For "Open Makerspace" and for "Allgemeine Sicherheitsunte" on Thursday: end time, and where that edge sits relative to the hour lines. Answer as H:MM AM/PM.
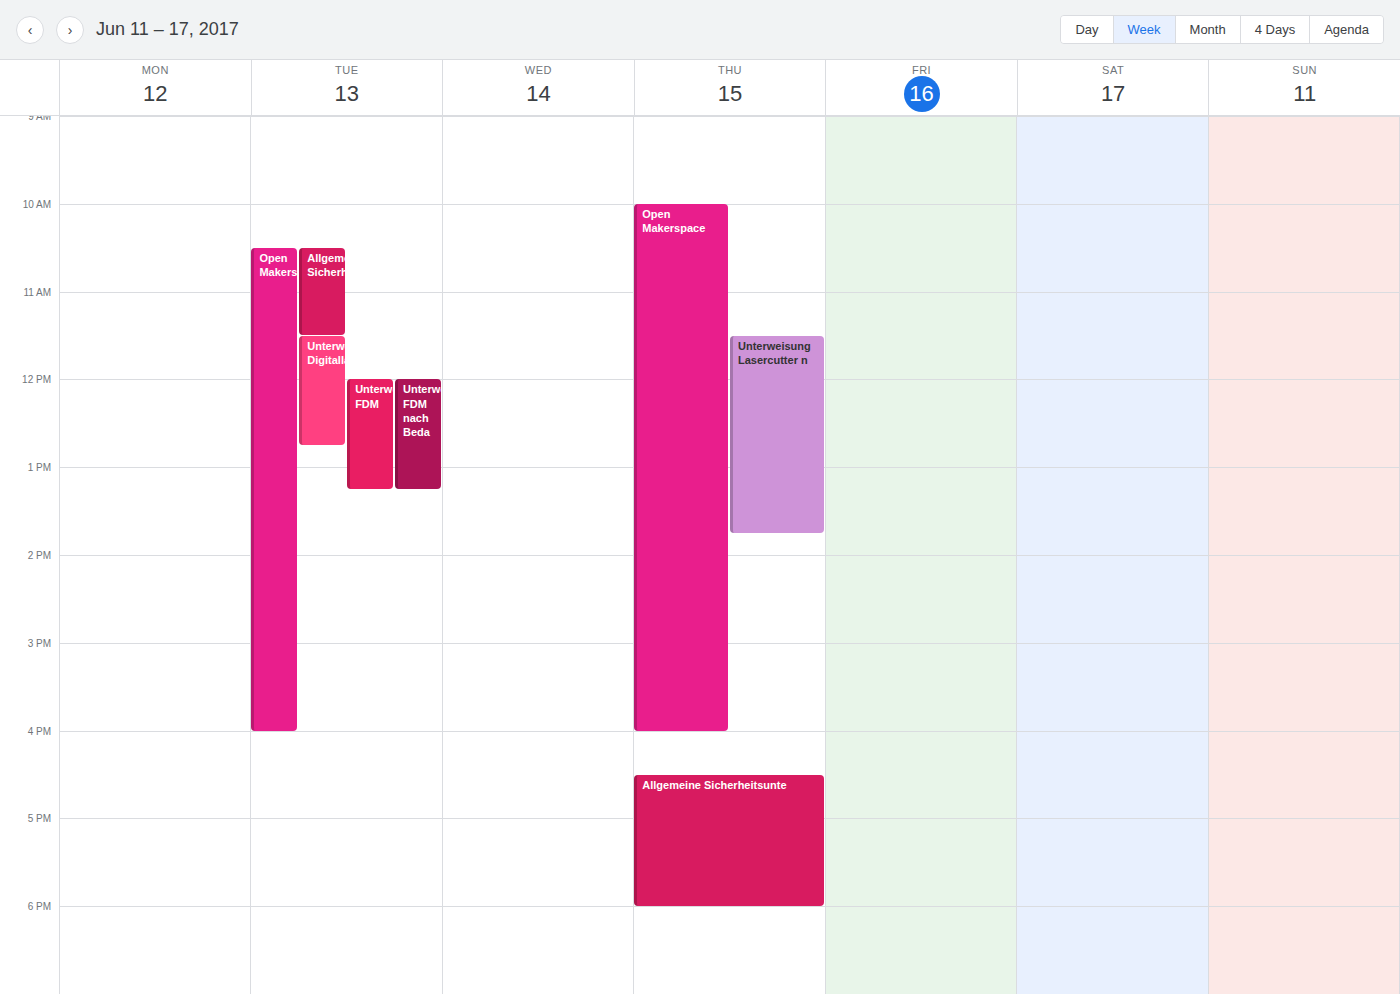
"Open Makerspace": 4:00 PM, exactly on the 4 PM line. "Allgemeine Sicherheitsunte": 6:00 PM, exactly on the 6 PM line.